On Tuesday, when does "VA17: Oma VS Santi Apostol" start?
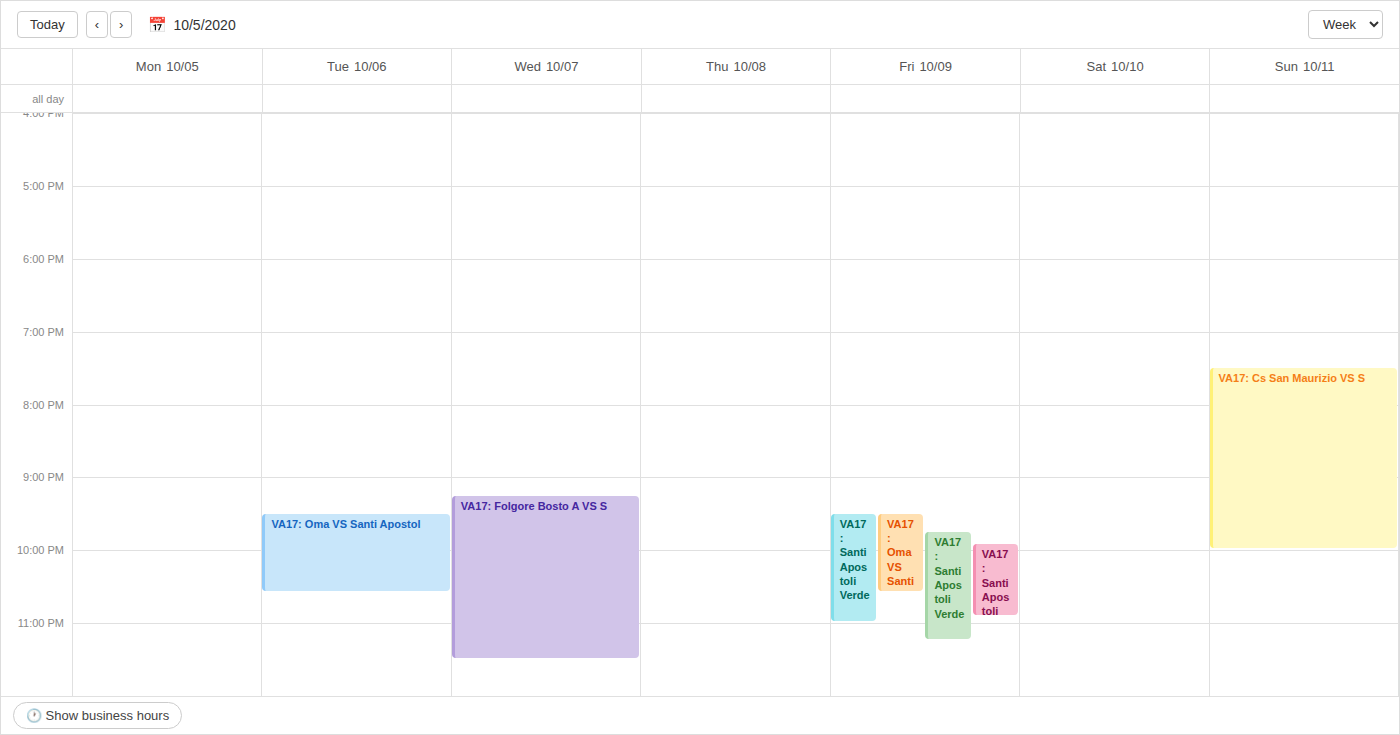
9:30 PM